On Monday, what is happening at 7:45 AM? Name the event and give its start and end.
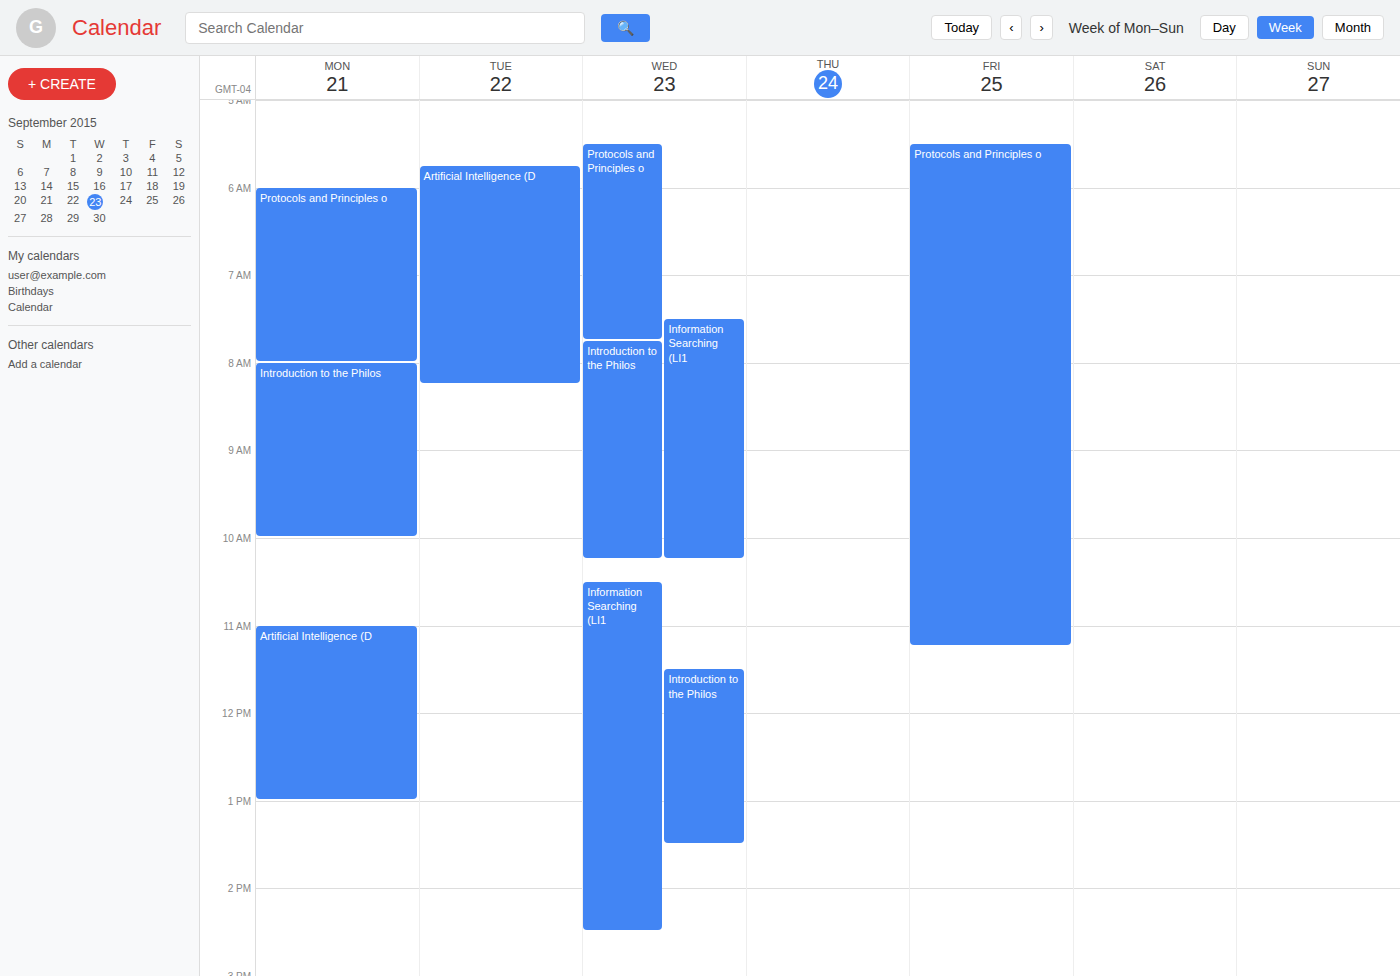
"Protocols and Principles o", 6:00 AM to 8:00 AM